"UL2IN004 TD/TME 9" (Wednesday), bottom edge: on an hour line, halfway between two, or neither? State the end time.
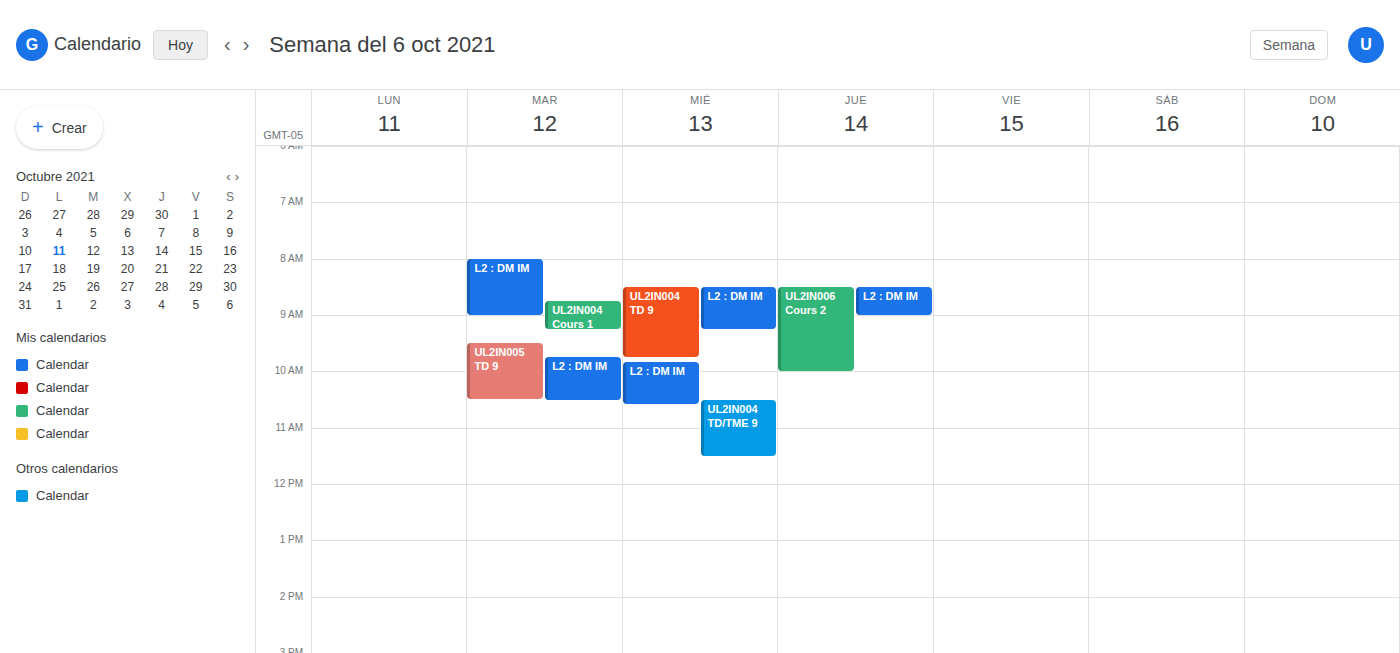
11:30 AM -- halfway between the 11 AM and 12 PM lines.